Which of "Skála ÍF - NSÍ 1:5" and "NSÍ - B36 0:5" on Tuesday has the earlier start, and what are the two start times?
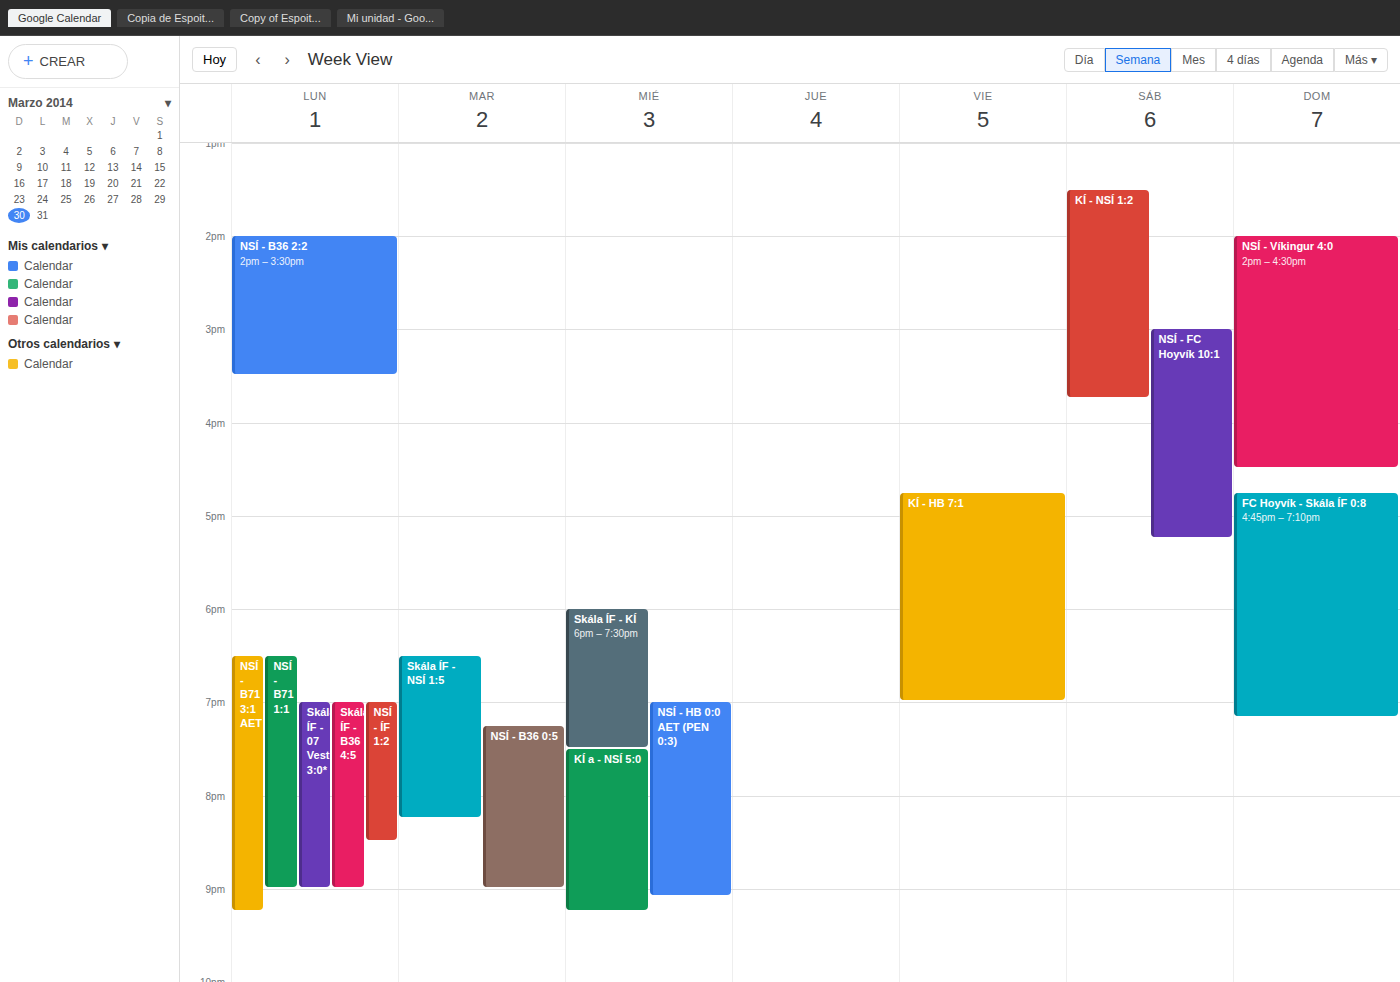
"Skála ÍF - NSÍ 1:5" 6:30 PM; "NSÍ - B36 0:5" 7:15 PM.